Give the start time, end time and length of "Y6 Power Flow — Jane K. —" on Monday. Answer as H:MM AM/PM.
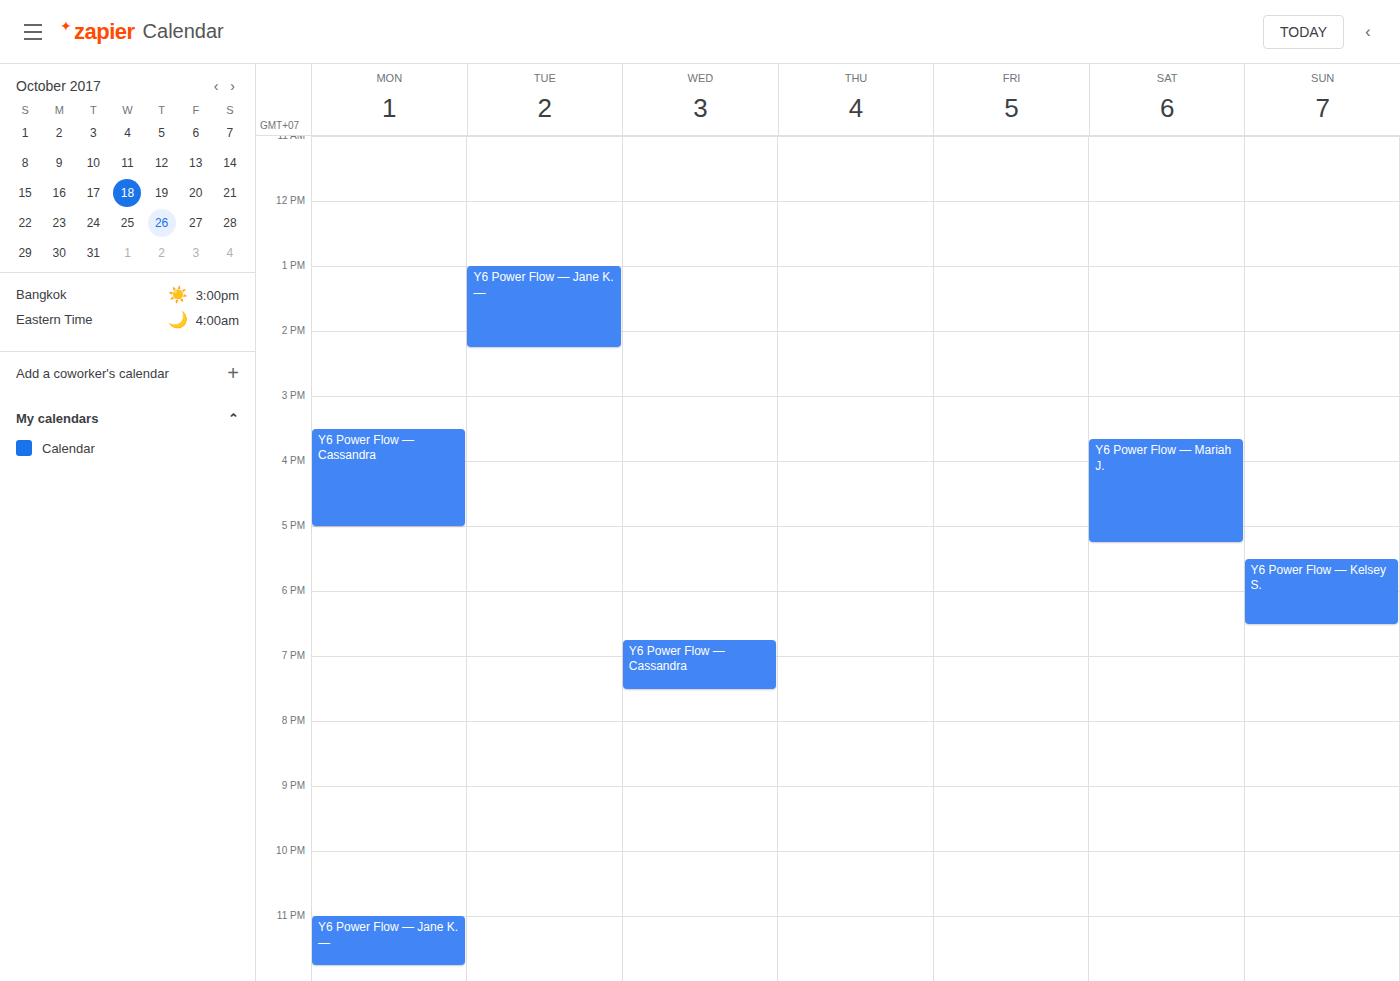
11:00 PM to 11:45 PM, 45 minutes